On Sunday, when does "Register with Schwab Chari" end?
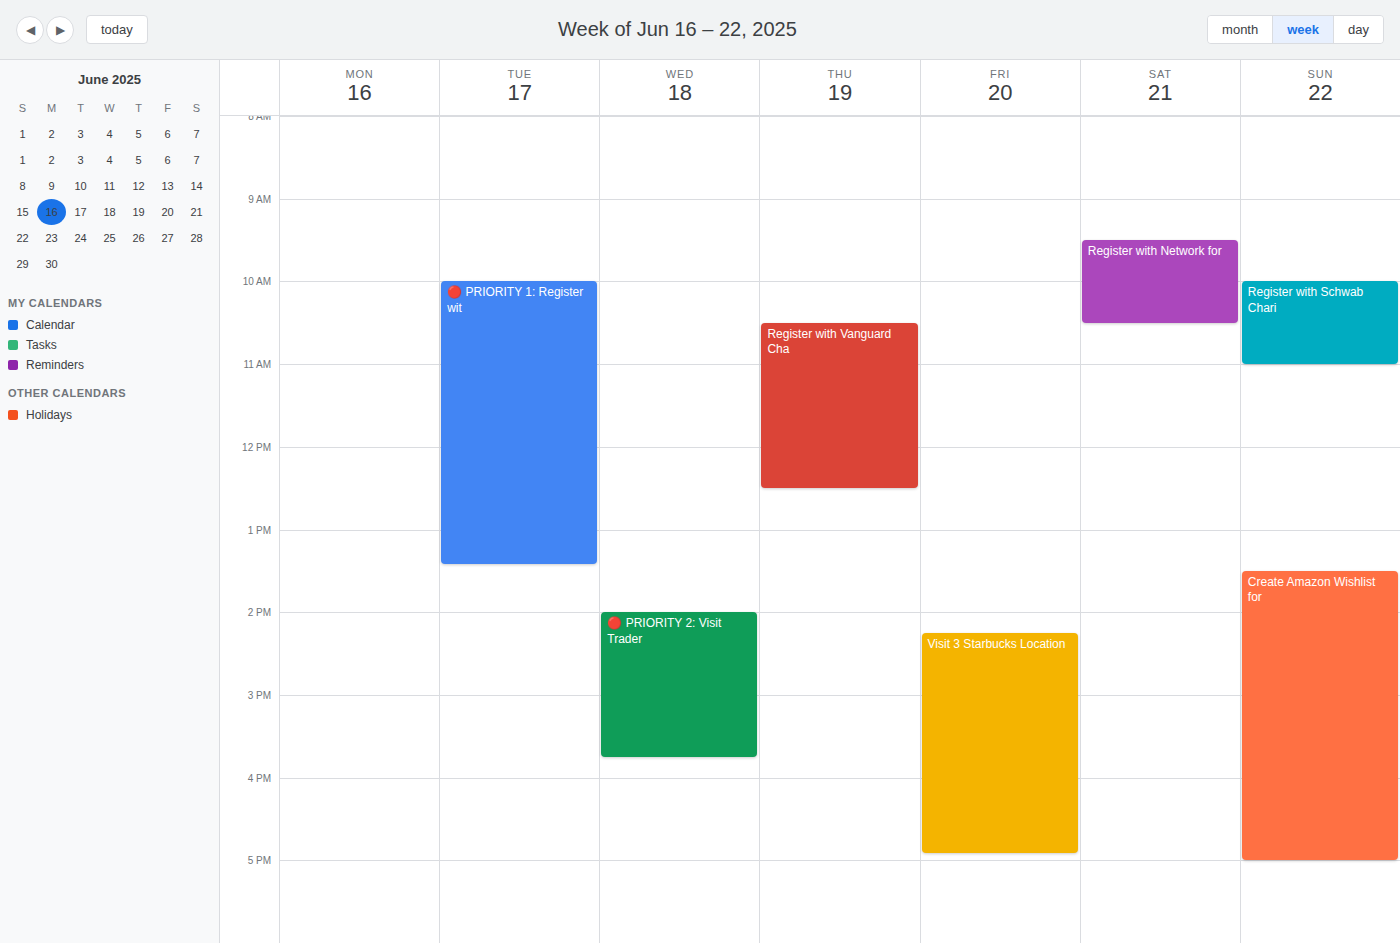
11:00 AM